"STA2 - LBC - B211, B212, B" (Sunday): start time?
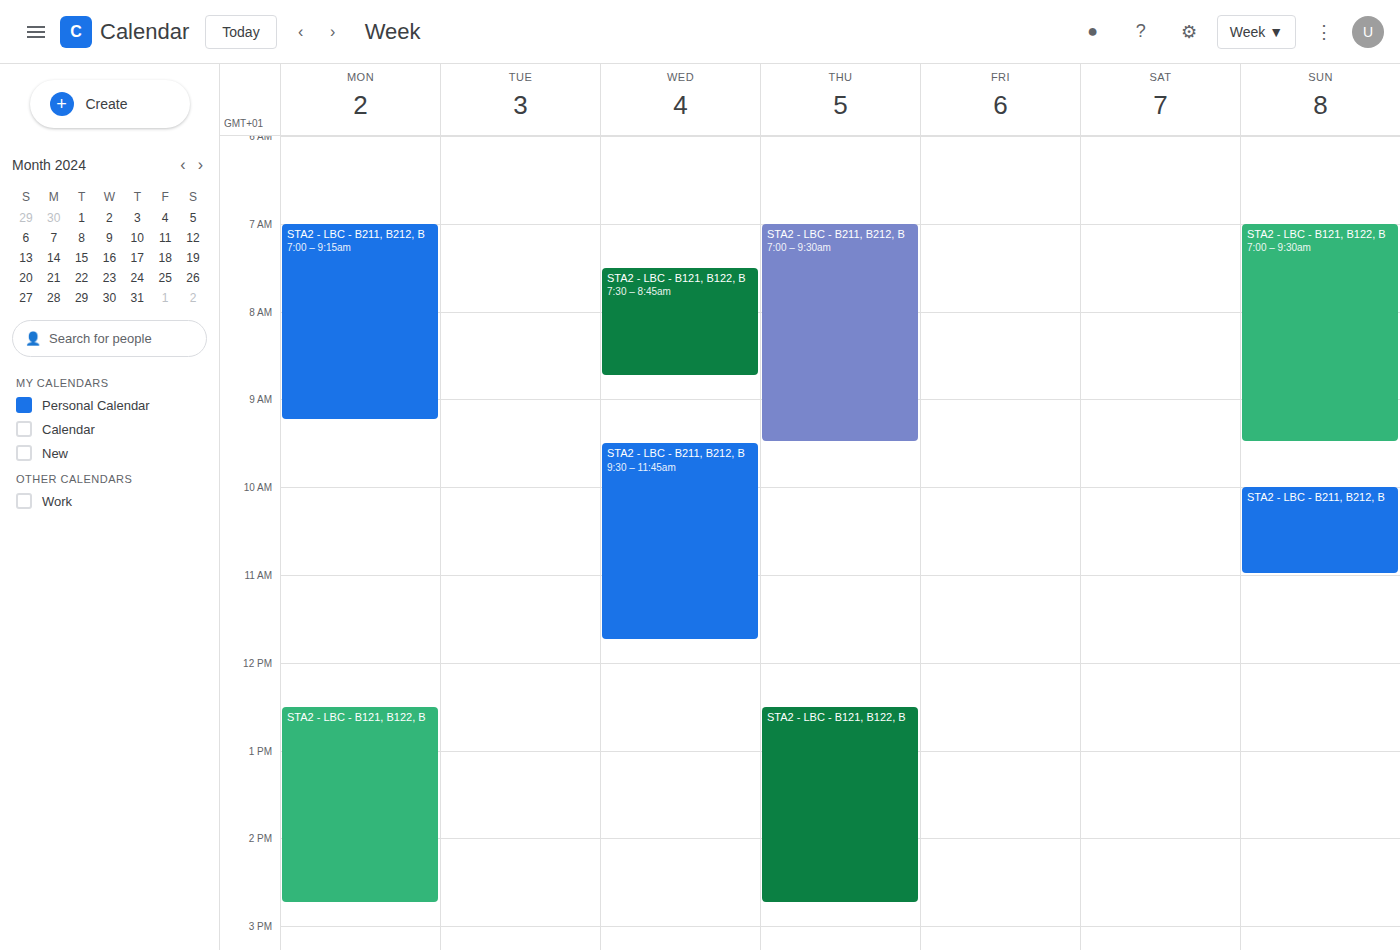
10:00 AM